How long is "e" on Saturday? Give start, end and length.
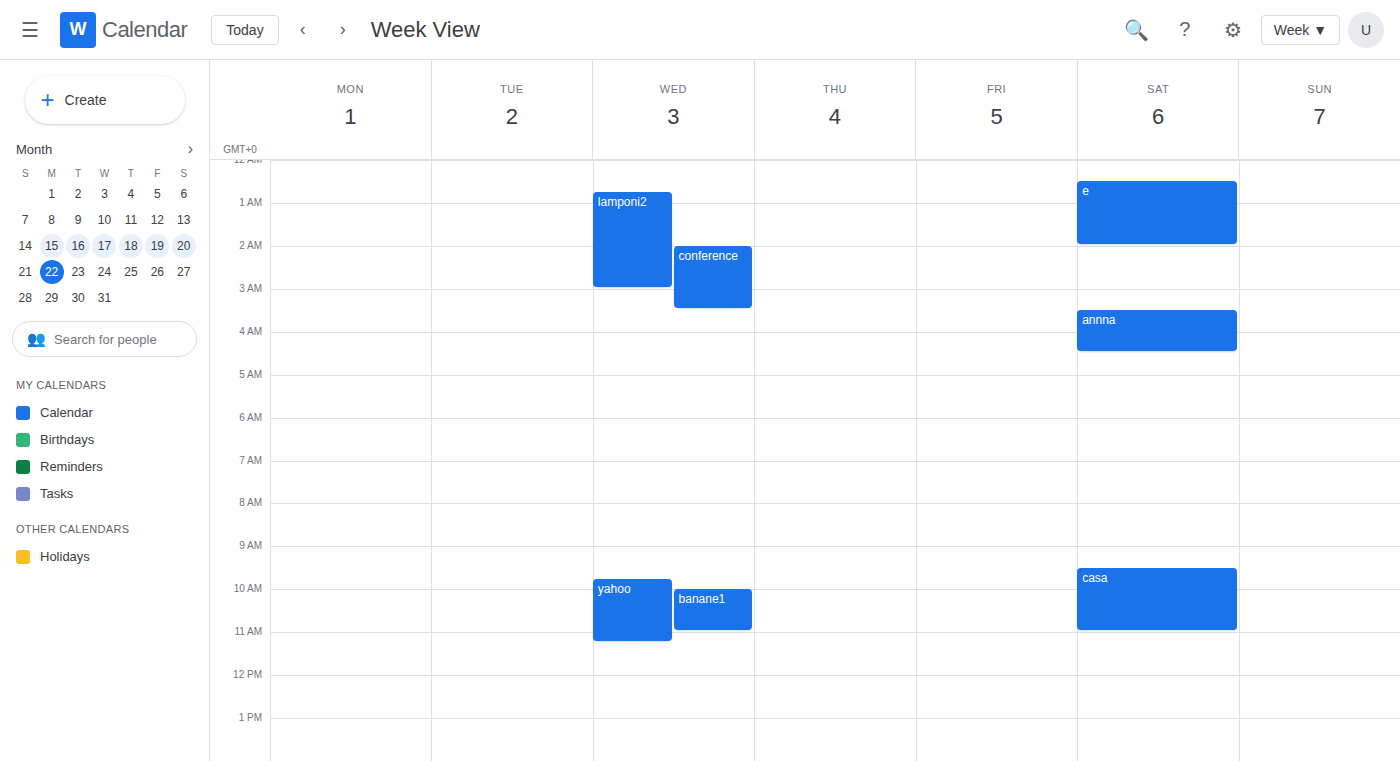
00:30 to 02:00, 1 hour 30 minutes